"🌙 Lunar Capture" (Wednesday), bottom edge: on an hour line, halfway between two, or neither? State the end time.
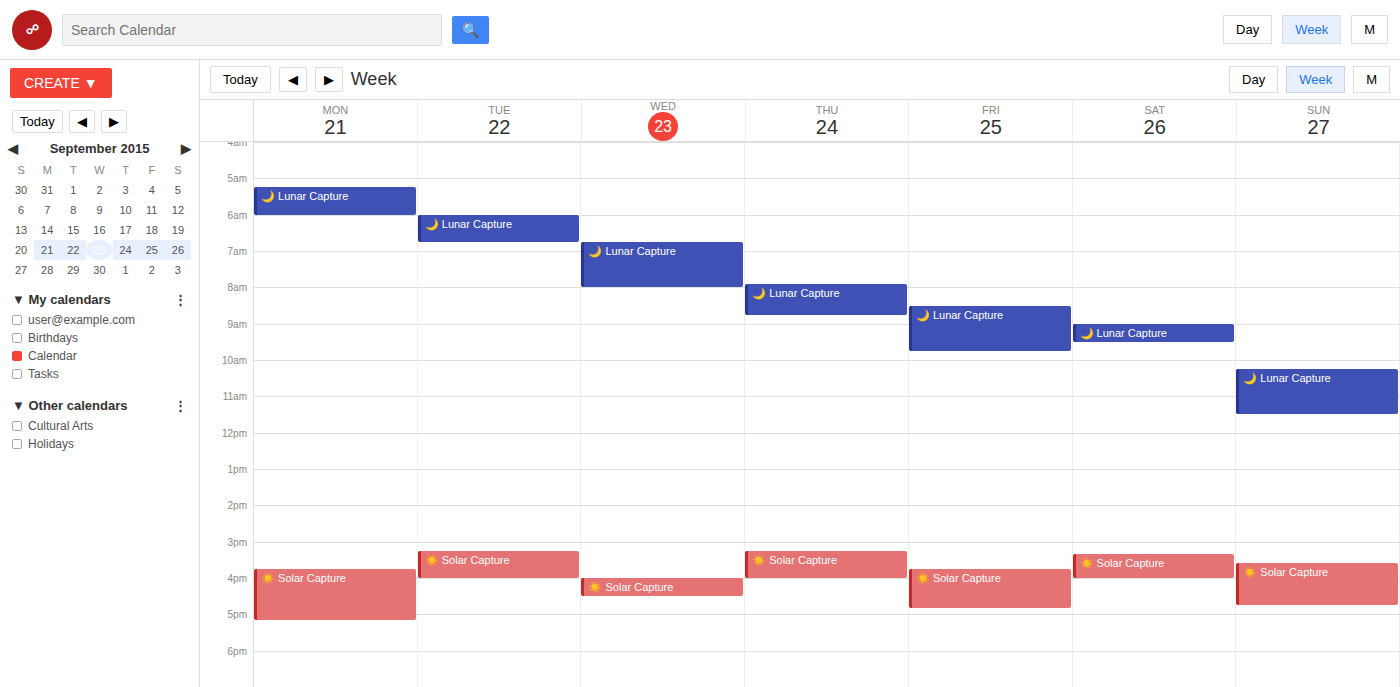
8:00 AM -- exactly on the 8 AM line.